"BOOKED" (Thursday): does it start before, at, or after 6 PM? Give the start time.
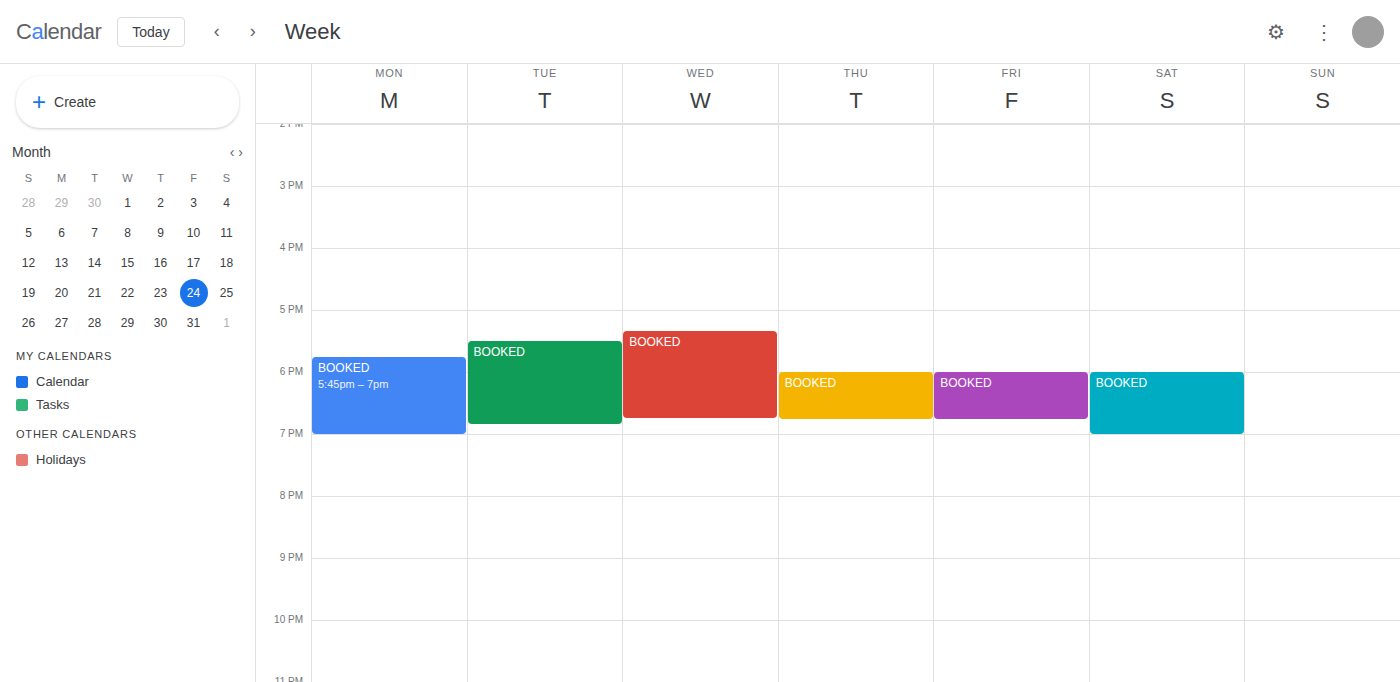
6:00 PM -- exactly at 6 PM, on the 6 PM line.